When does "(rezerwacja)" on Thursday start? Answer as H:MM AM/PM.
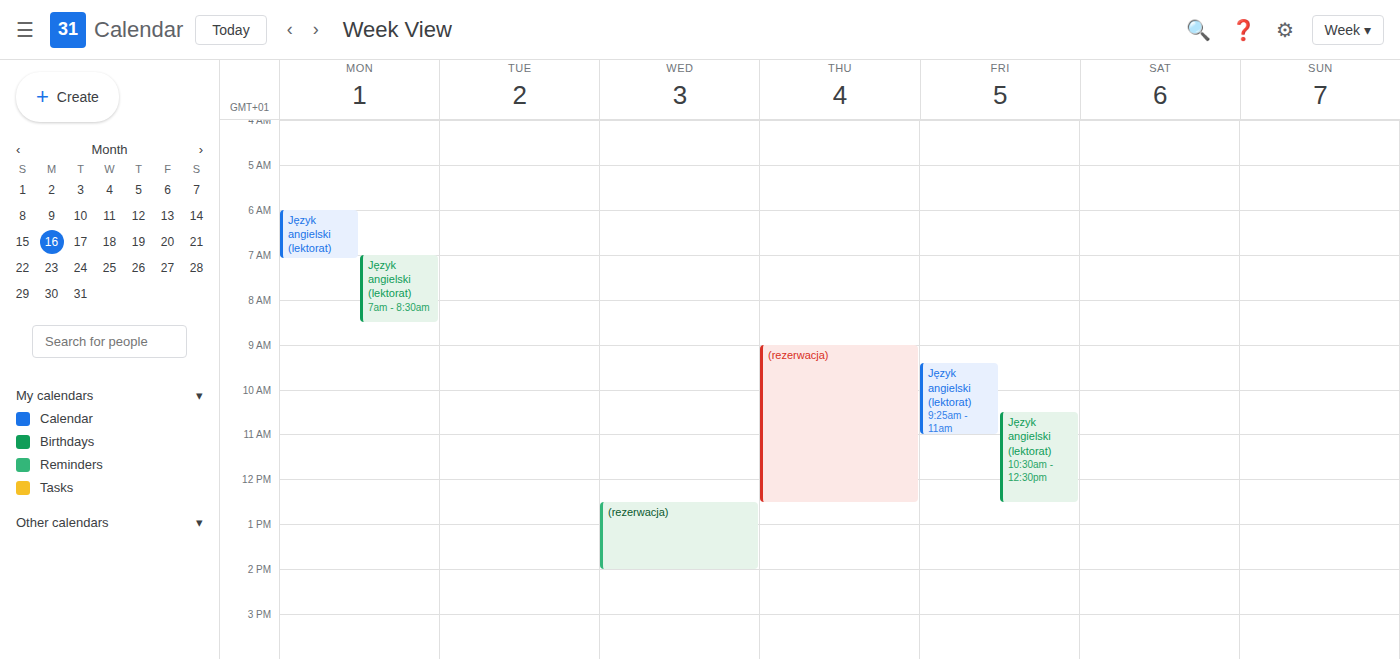
9:00 AM